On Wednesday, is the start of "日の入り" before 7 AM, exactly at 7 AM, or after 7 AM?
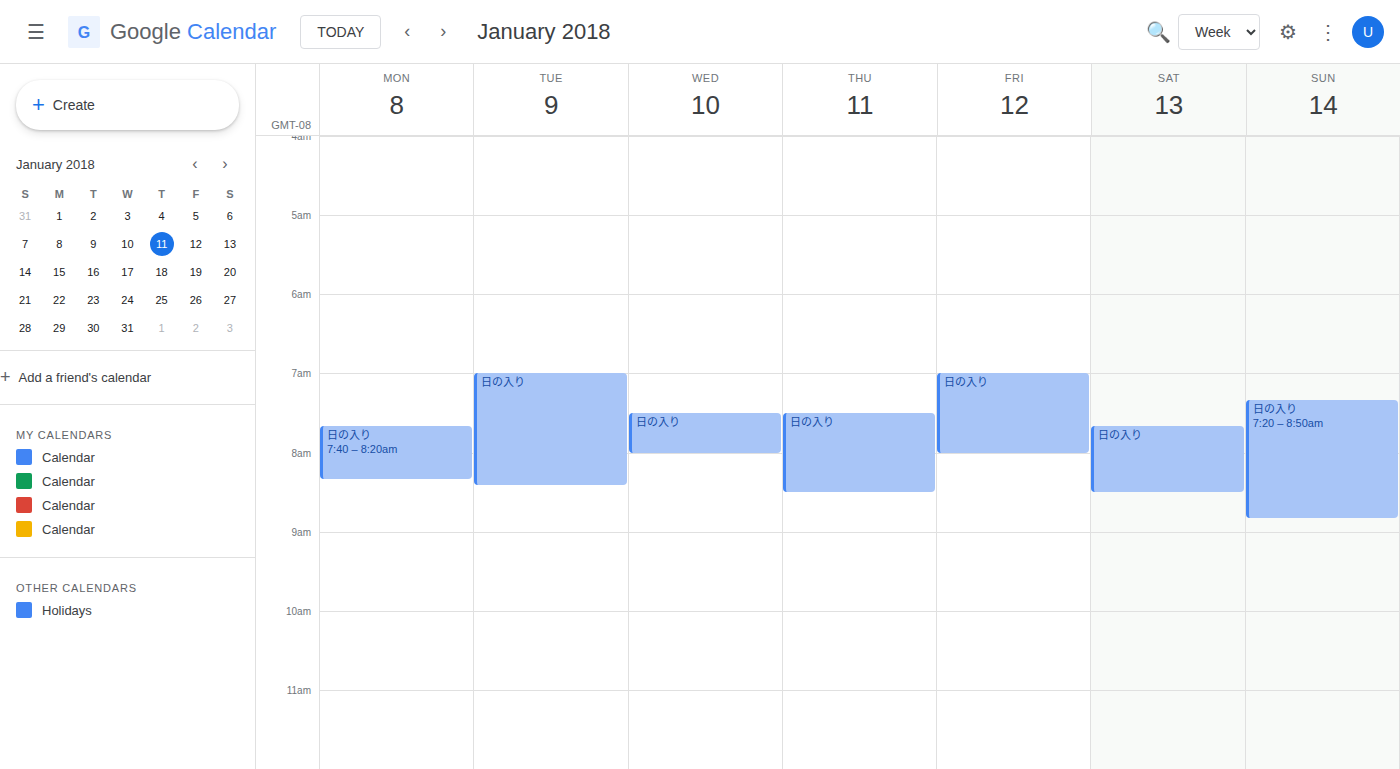
7:30 AM -- after 7 AM, 30 minutes below the 7 AM line.